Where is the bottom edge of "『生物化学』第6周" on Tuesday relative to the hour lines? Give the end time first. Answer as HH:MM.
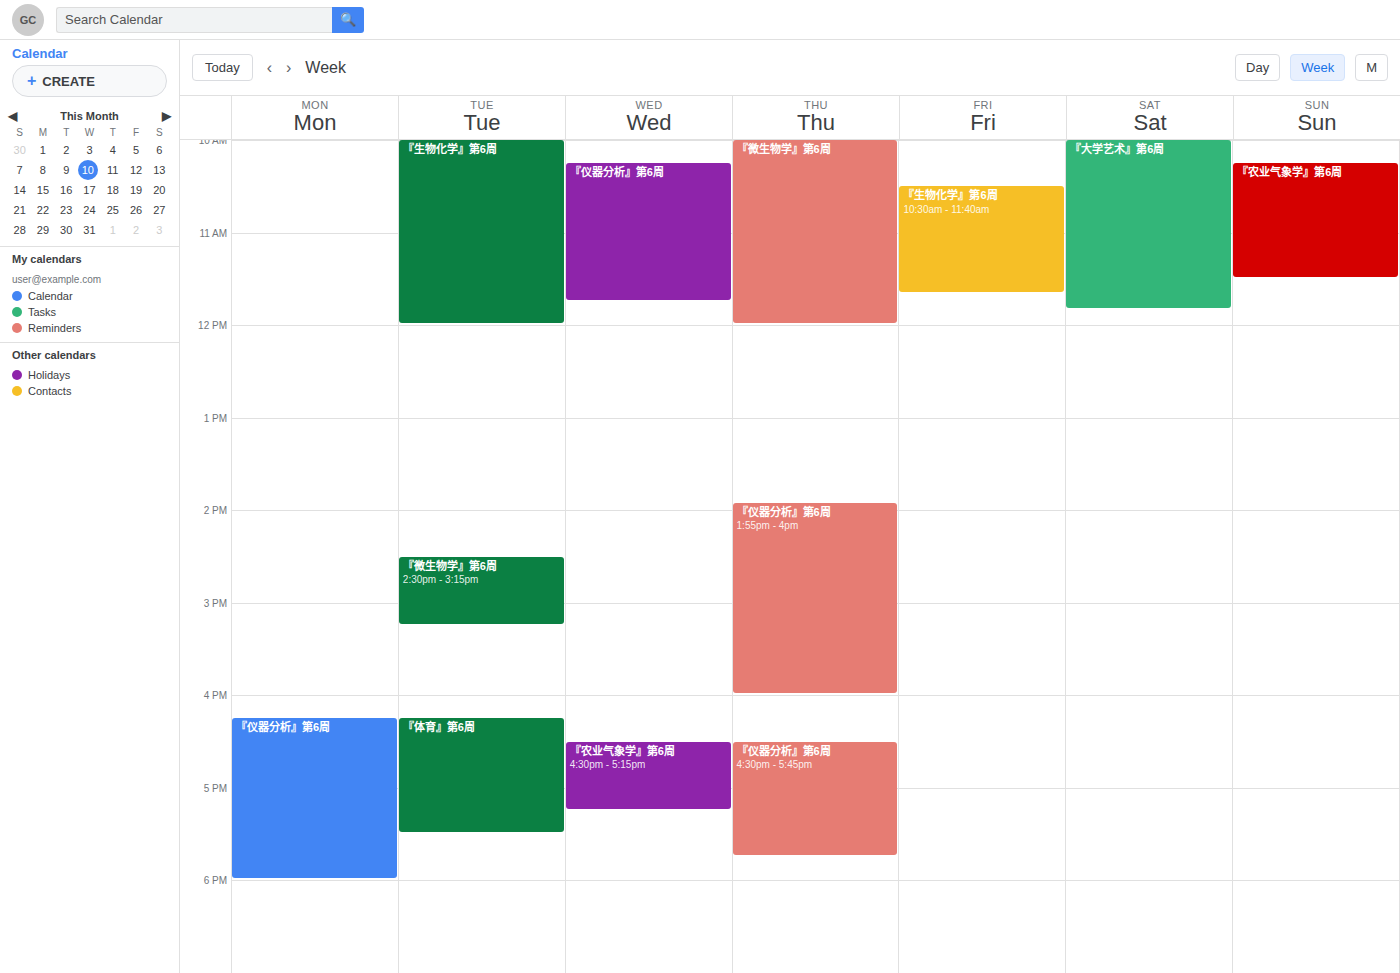
12:00 -- exactly on the 12:00 line.